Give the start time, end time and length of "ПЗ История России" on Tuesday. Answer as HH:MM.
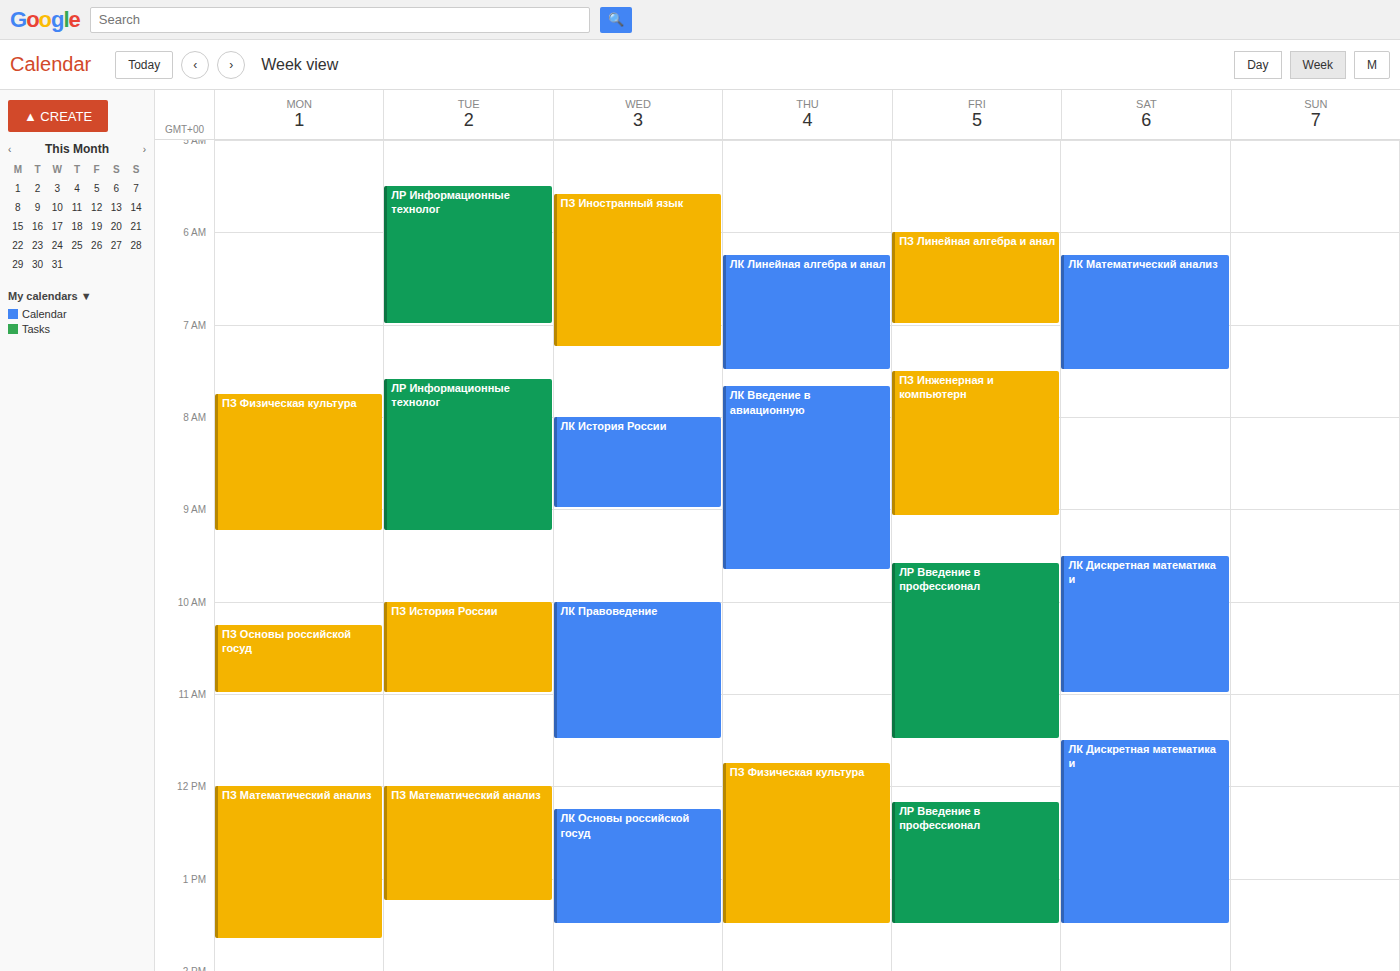
10:00 to 11:00, 1 hour